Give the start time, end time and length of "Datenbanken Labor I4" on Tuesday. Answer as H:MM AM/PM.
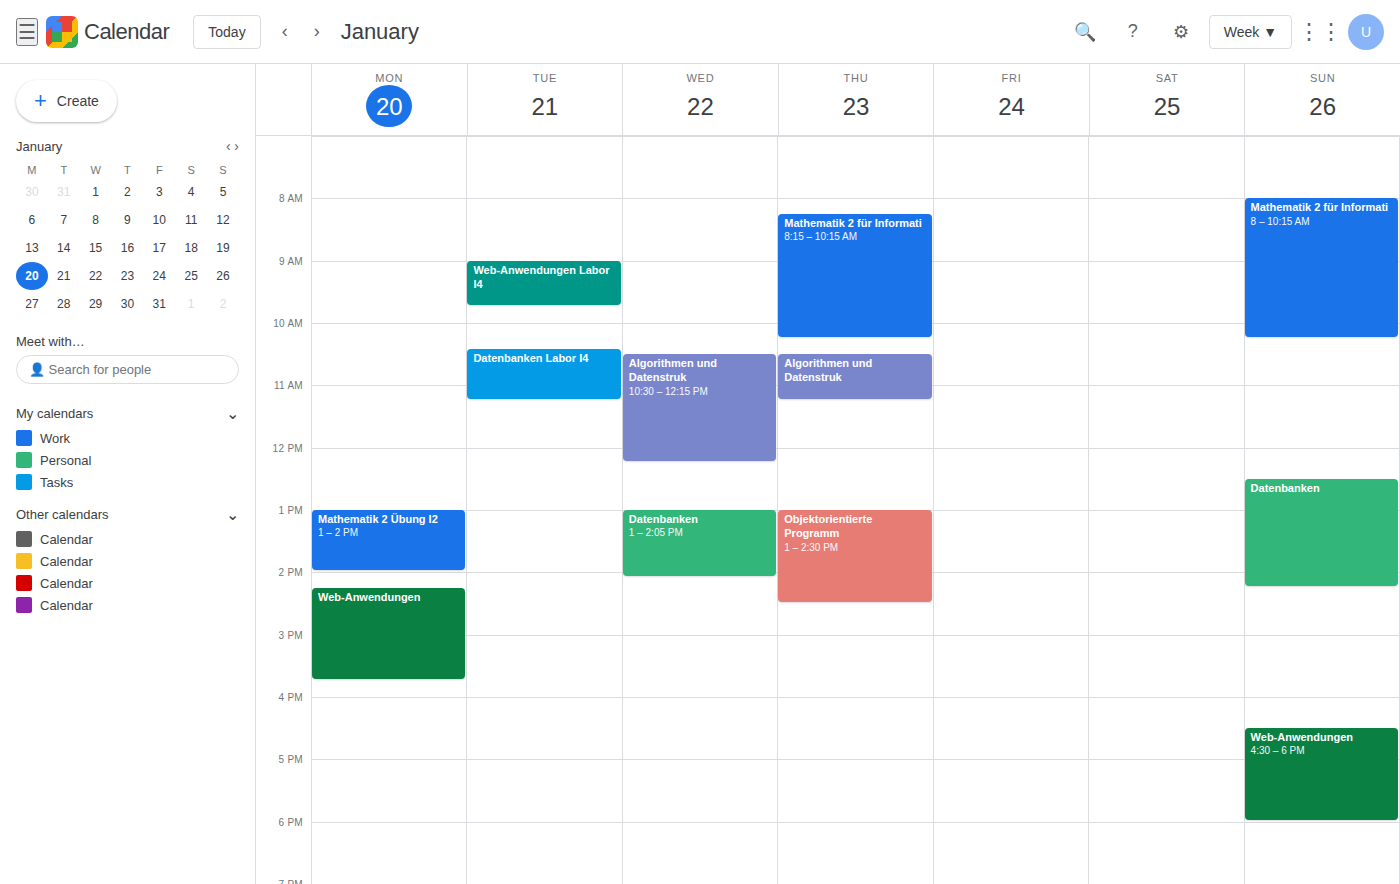
10:25 AM to 11:15 AM, 50 minutes